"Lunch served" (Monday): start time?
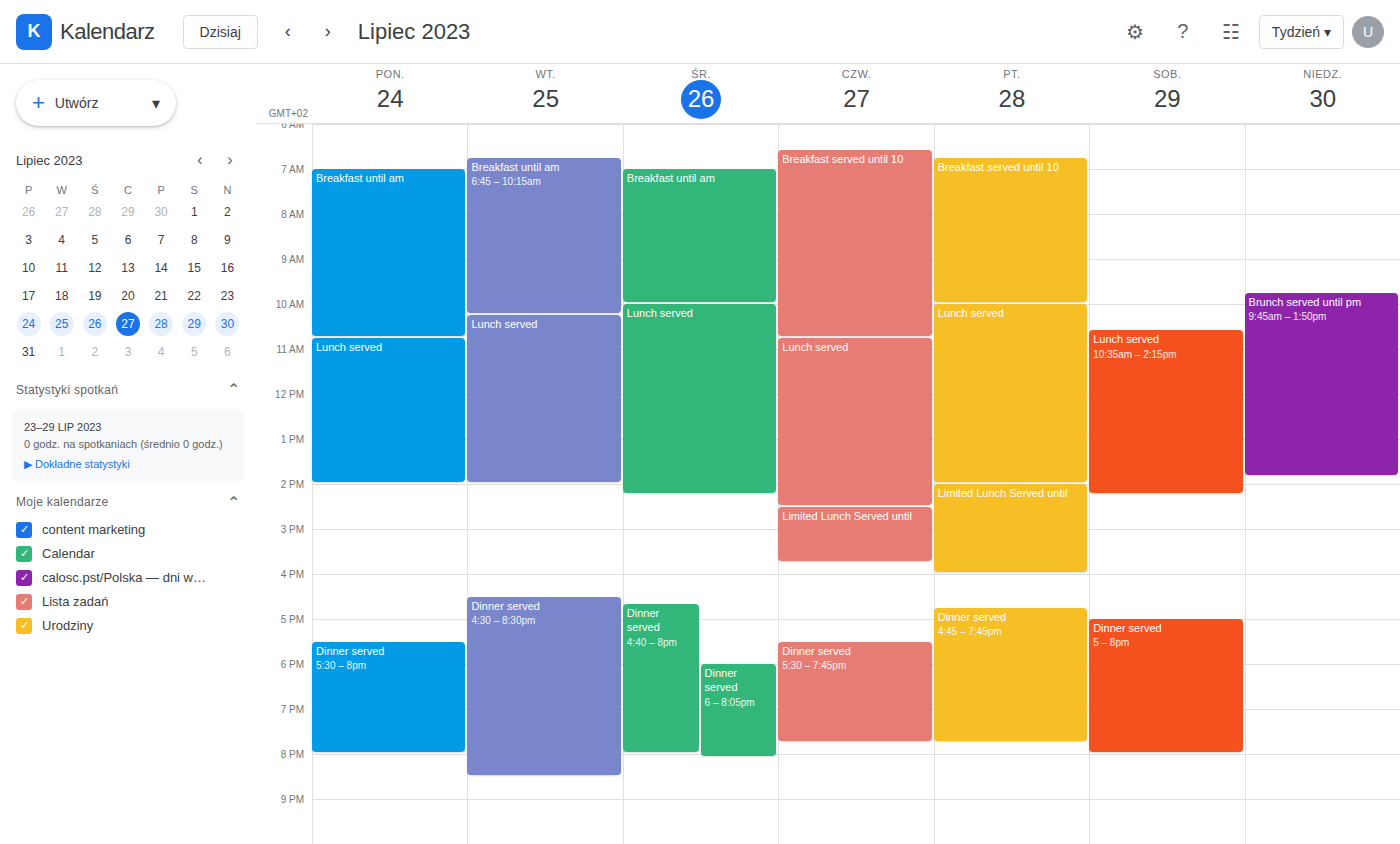
10:45 AM